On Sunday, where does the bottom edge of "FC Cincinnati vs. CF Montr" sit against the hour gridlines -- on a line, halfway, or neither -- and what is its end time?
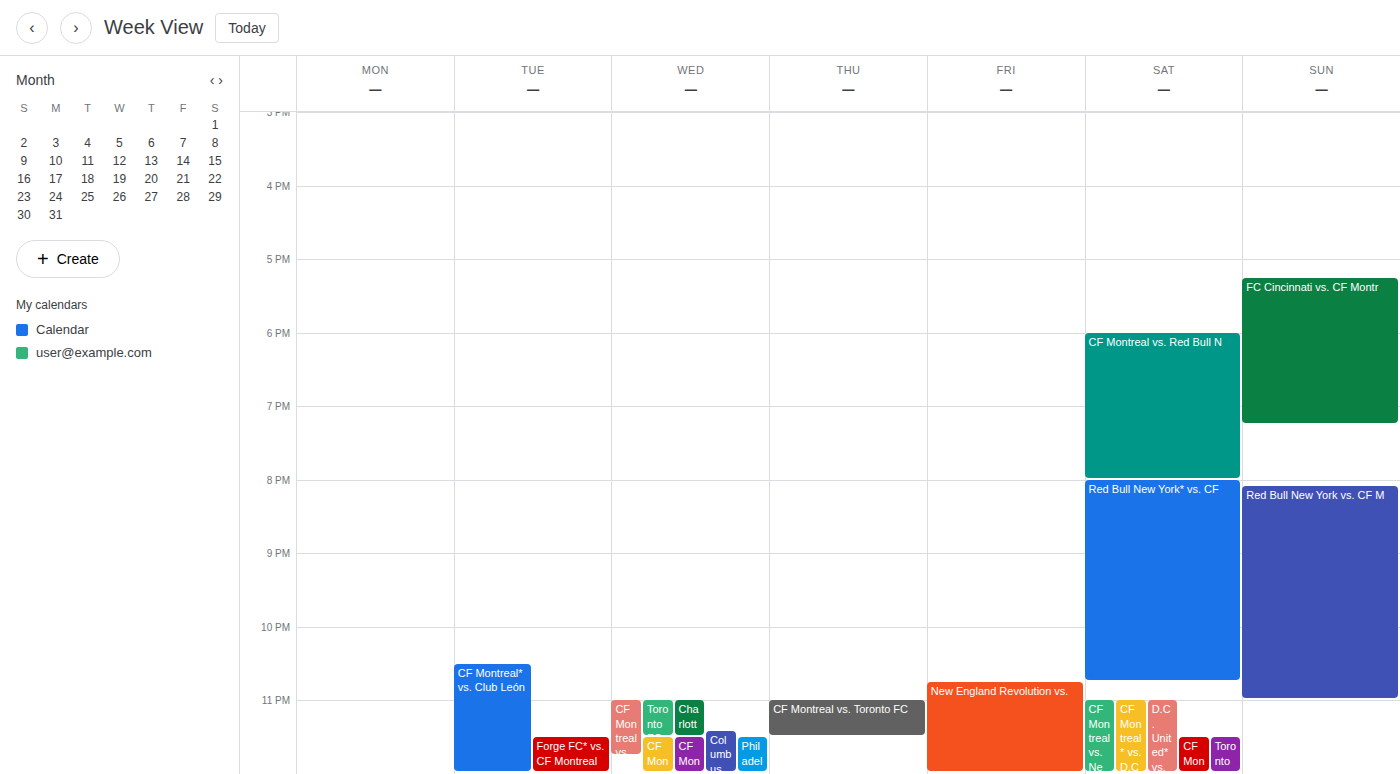
7:15 PM -- neither: a quarter of the way from the 7 PM line to the 8 PM line.